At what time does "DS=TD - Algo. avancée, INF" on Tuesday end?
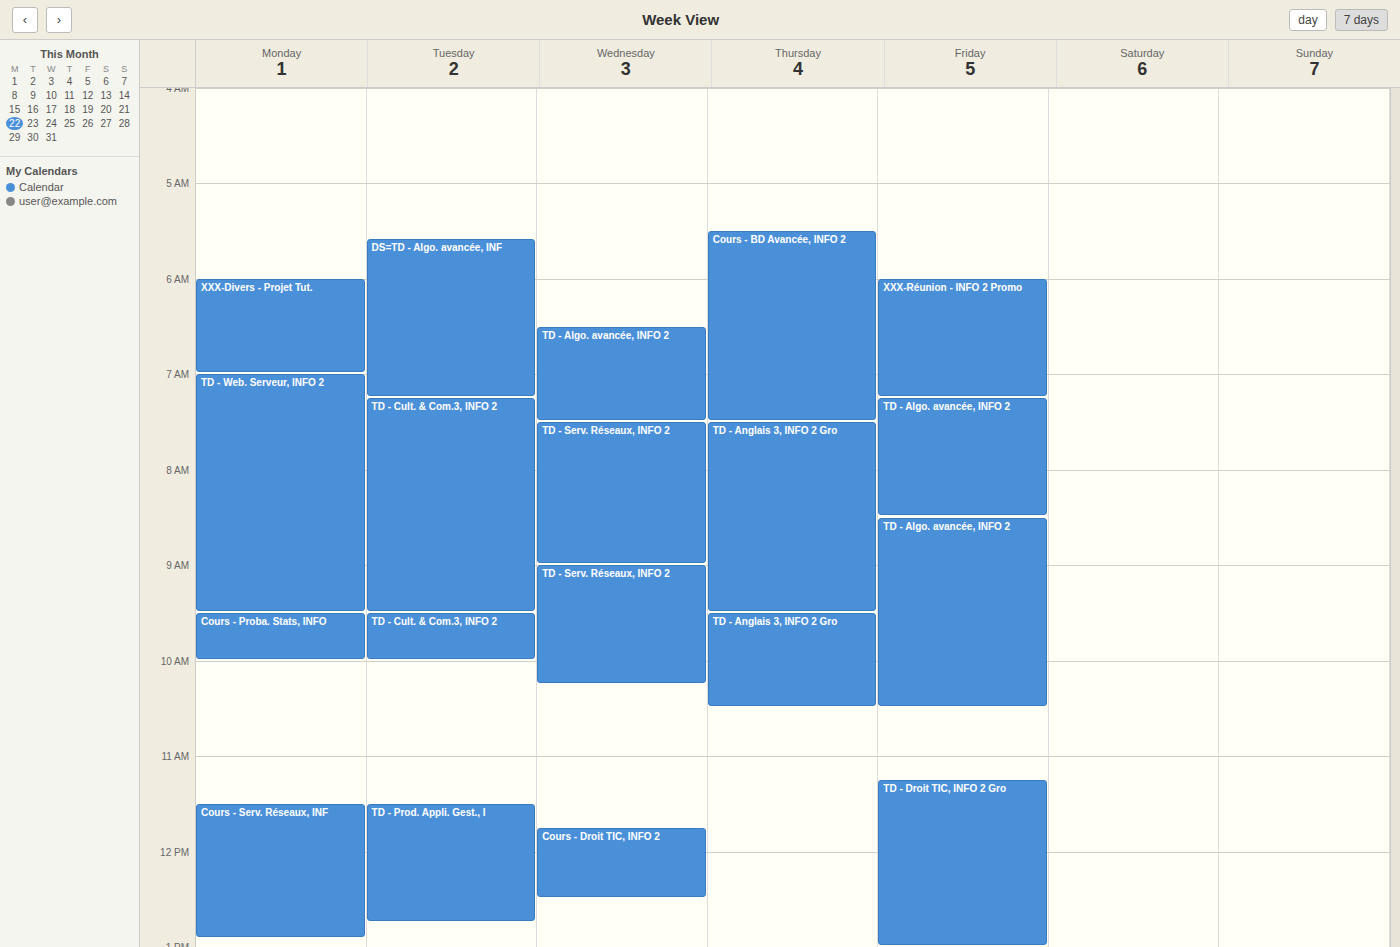
7:15 AM